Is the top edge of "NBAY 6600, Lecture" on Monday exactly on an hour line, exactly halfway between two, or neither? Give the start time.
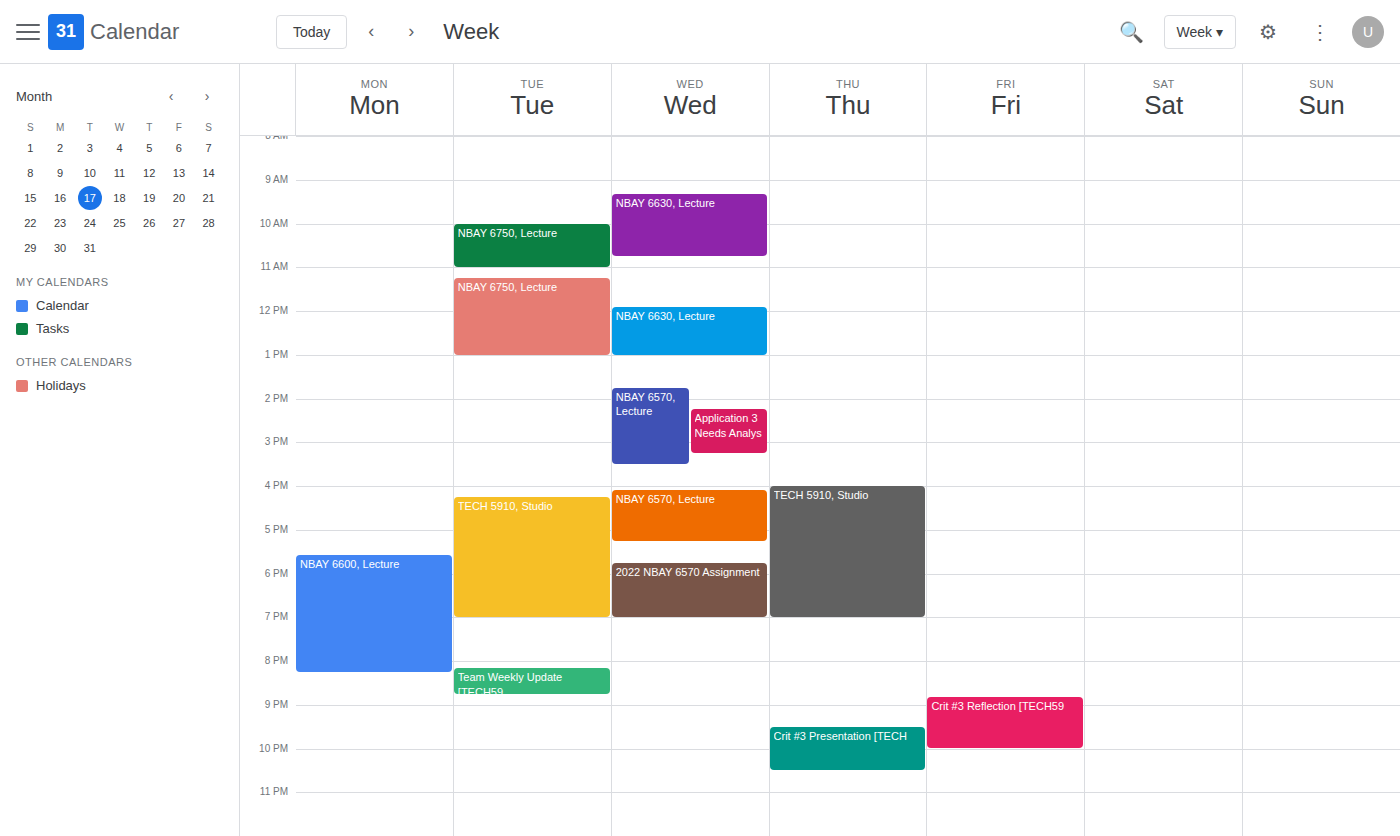
5:35 PM -- neither: 35 minutes below the 5 PM line and 25 minutes above the 6 PM line.